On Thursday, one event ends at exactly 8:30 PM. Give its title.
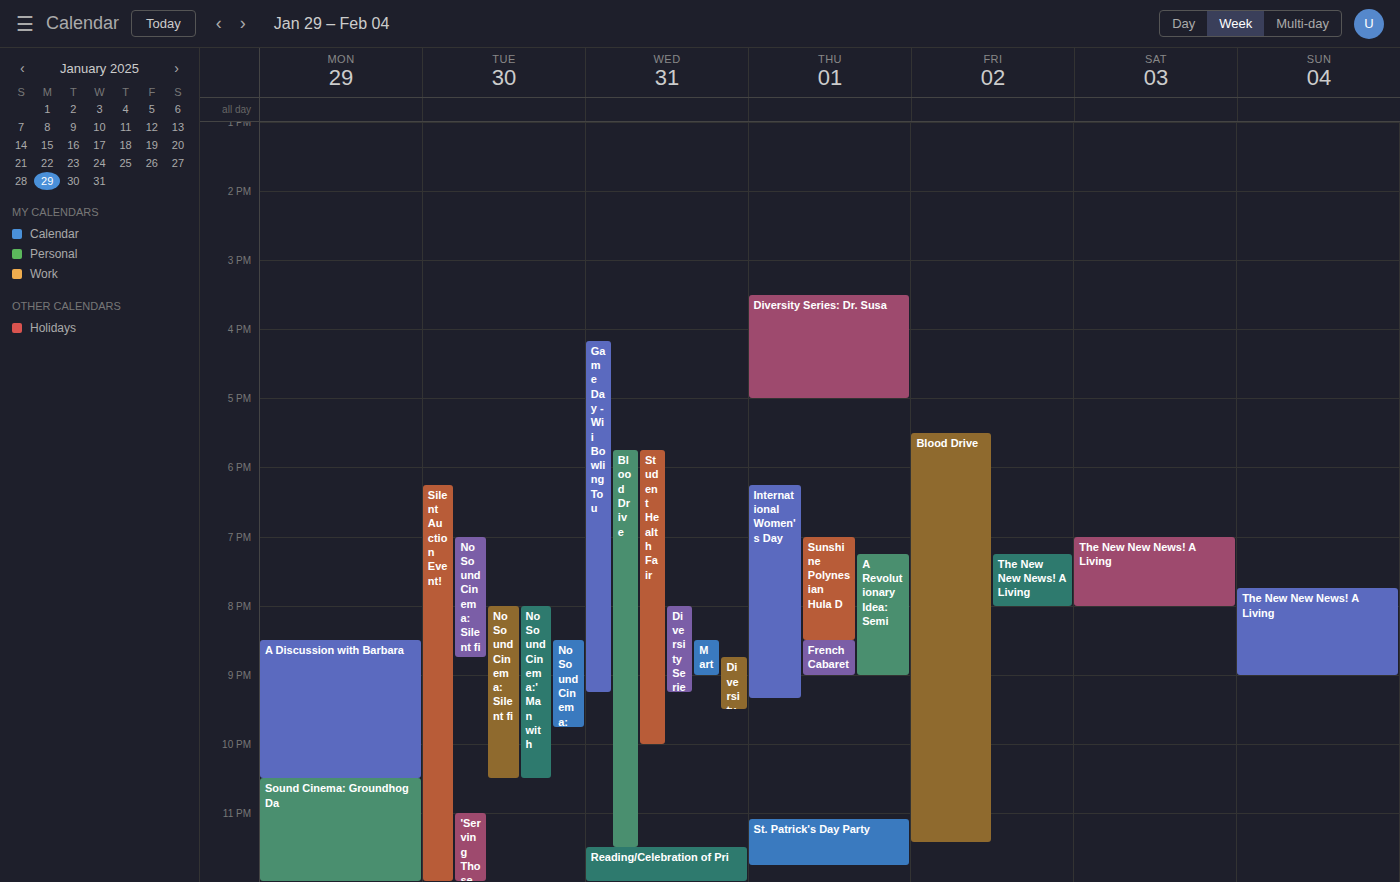
"Sunshine Polynesian Hula D"